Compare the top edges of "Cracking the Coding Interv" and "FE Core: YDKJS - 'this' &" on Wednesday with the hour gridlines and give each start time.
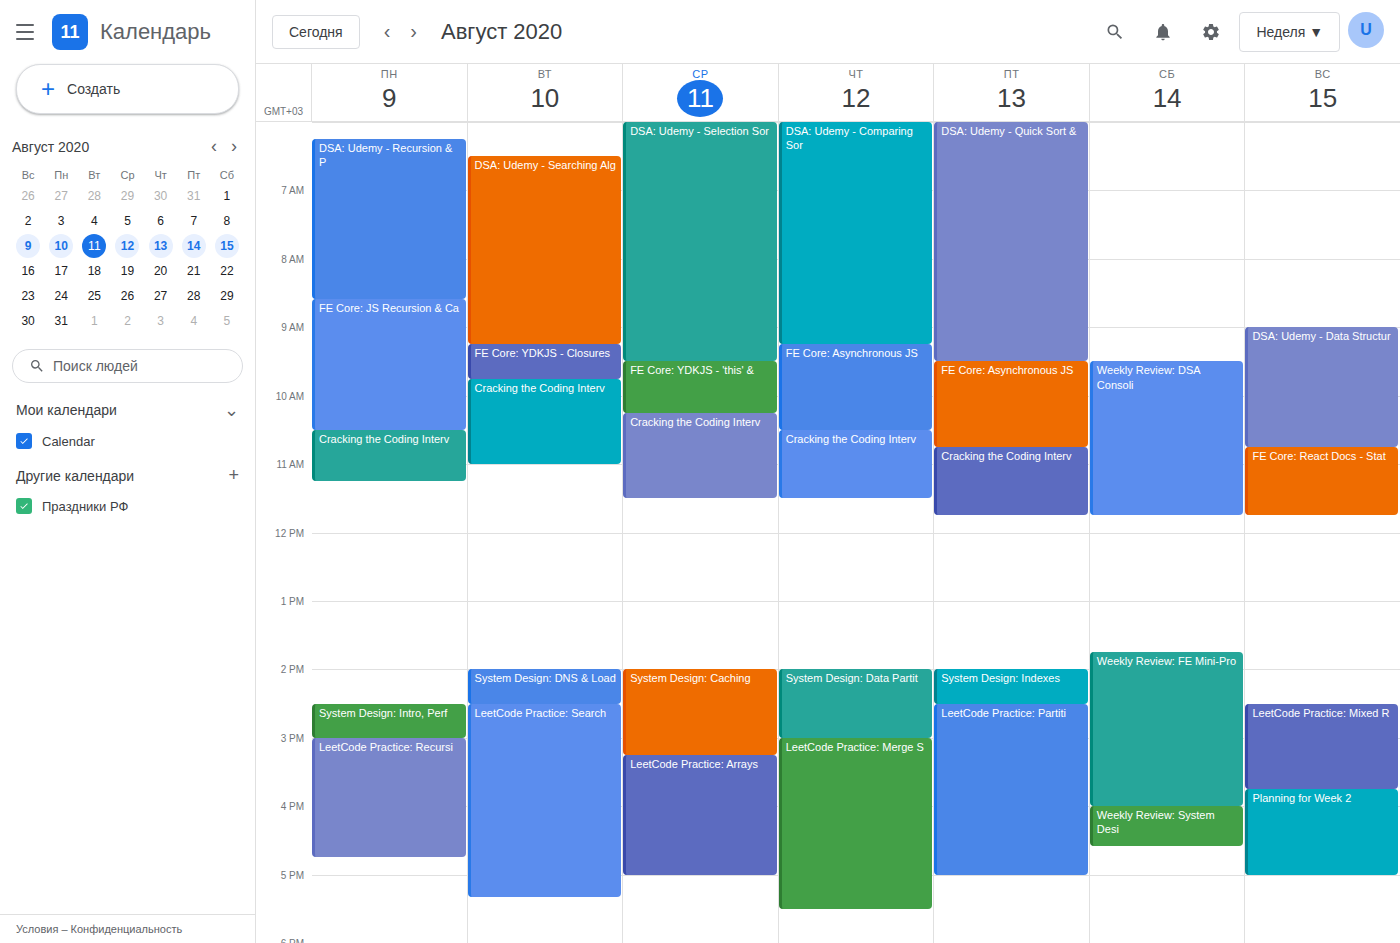
"Cracking the Coding Interv": 10:15 AM, neither: a quarter of the way from the 10 AM line to the 11 AM line. "FE Core: YDKJS - 'this' &": 9:30 AM, halfway between the 9 AM and 10 AM lines.